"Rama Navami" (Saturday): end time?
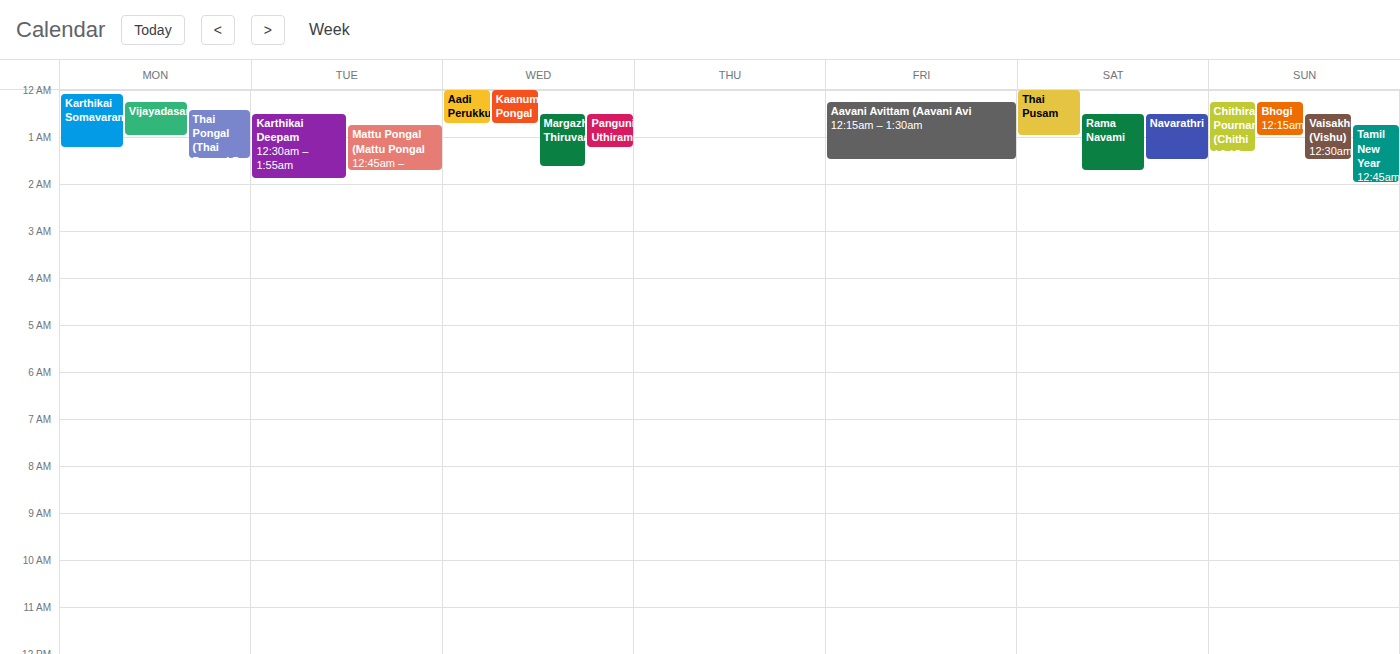
01:45